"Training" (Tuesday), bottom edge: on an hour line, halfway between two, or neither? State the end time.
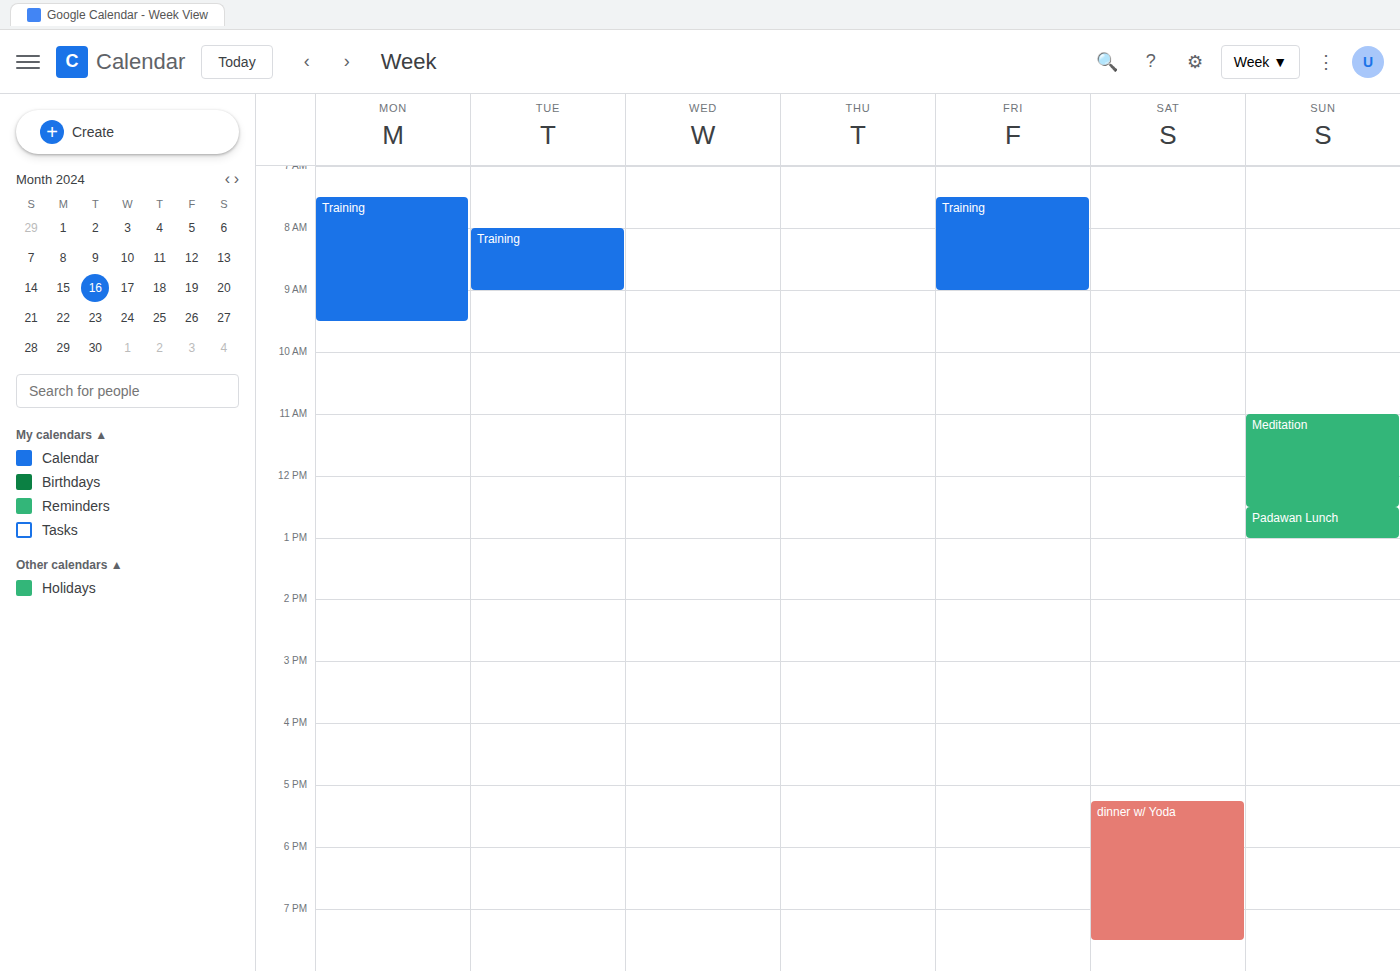
09:00 -- exactly on the 09:00 line.